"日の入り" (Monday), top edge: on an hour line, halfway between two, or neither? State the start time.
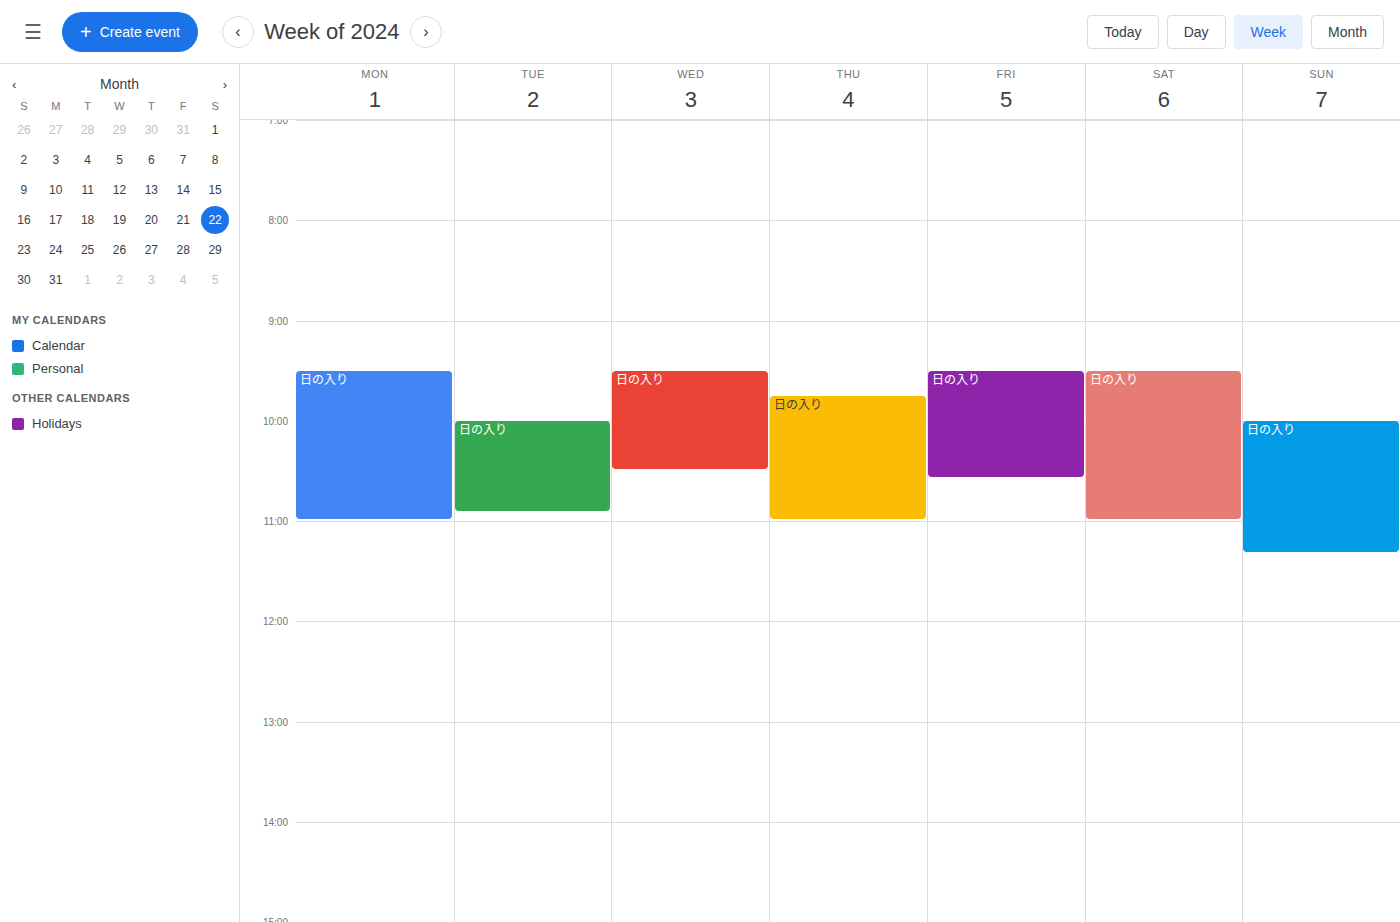
9:30 AM -- halfway between the 9 AM and 10 AM lines.